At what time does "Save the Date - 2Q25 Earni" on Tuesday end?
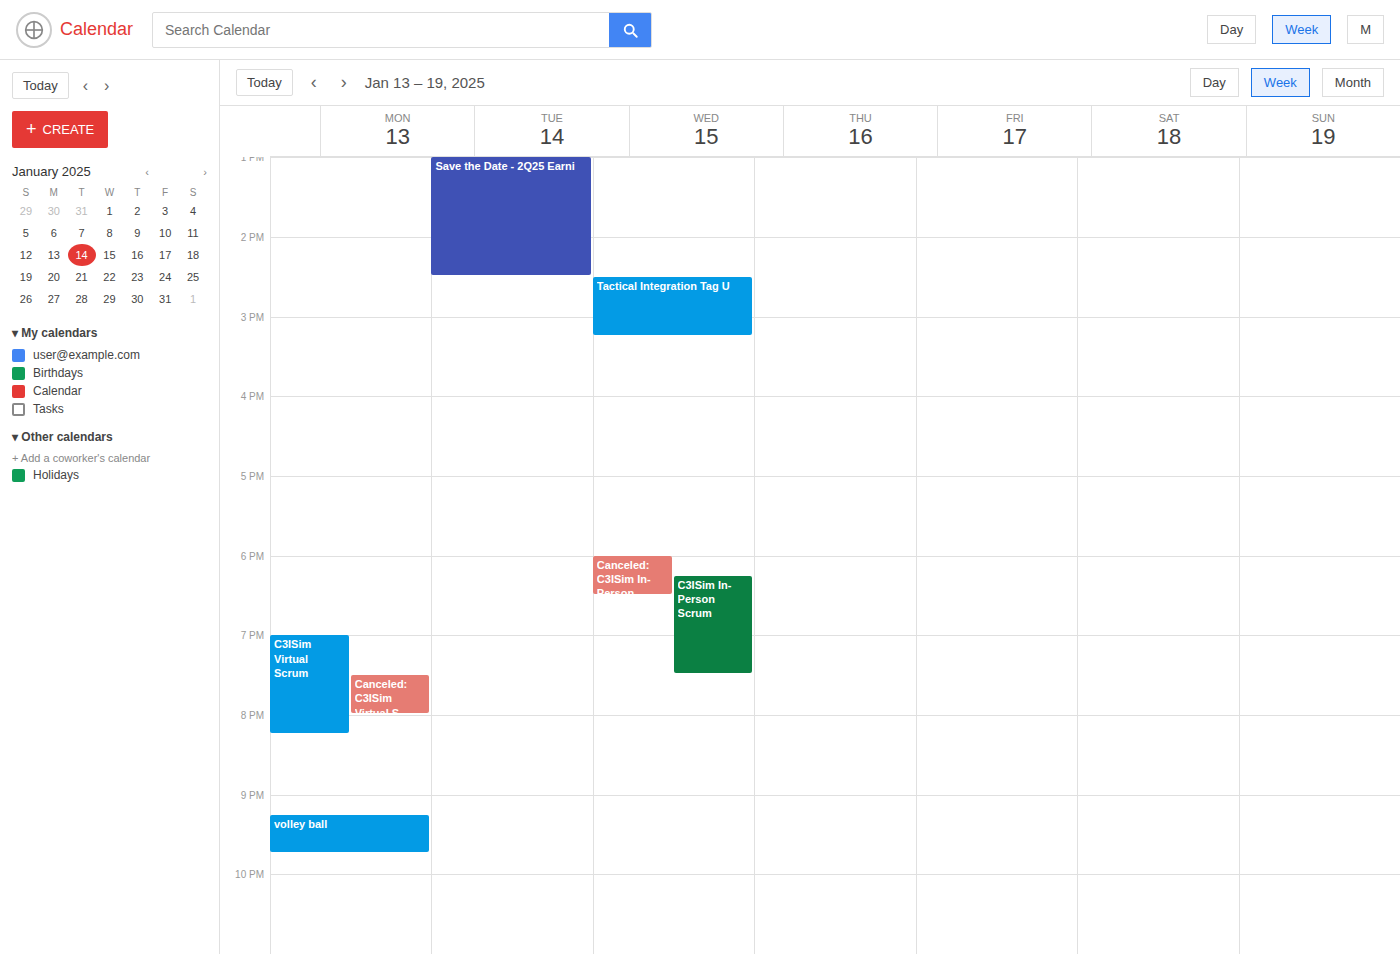
2:30 PM